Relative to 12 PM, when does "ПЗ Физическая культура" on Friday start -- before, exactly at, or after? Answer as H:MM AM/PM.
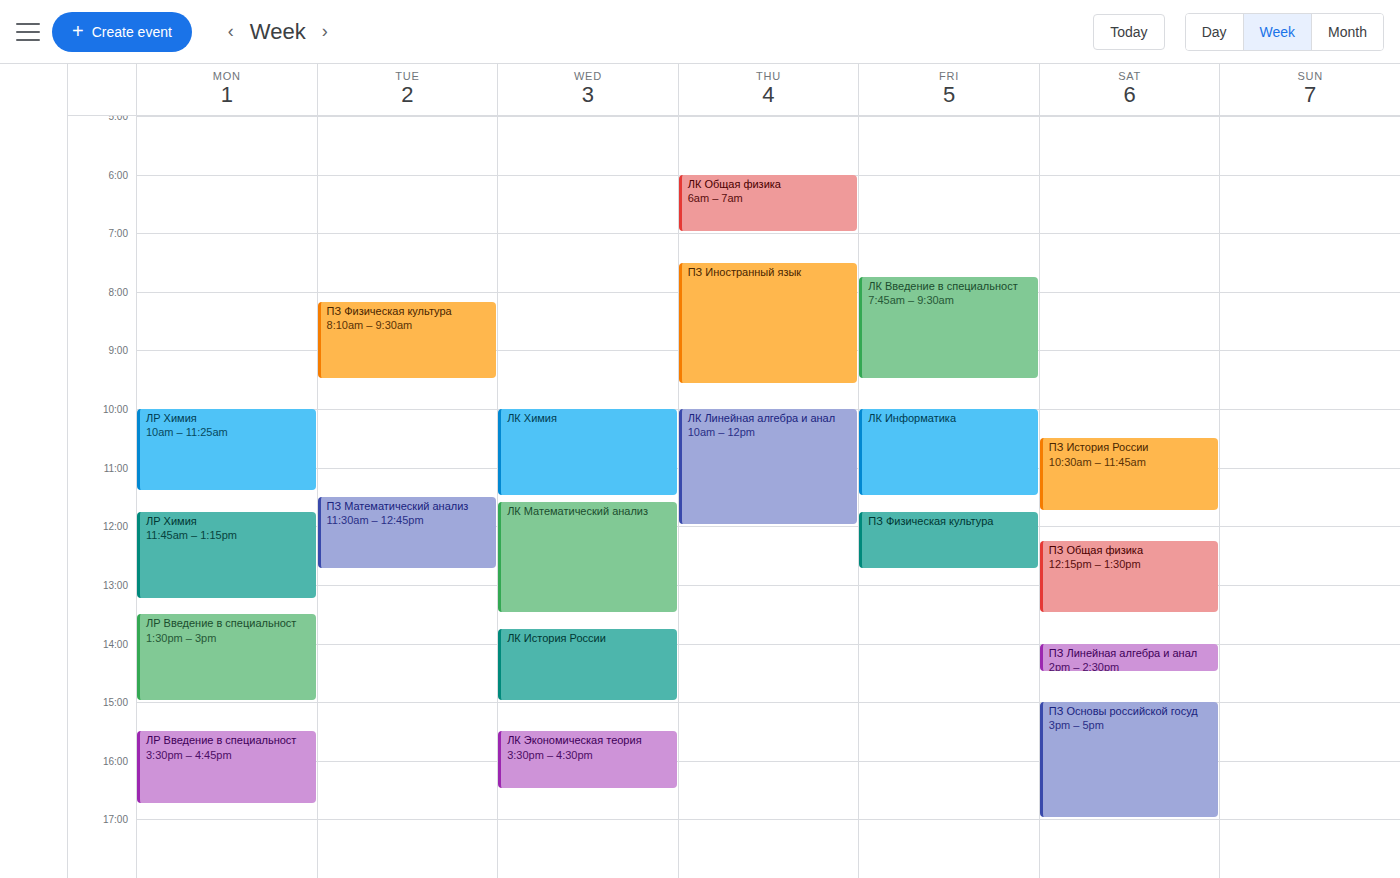
11:45 AM -- before 12 PM, 15 minutes above the 12 PM line.